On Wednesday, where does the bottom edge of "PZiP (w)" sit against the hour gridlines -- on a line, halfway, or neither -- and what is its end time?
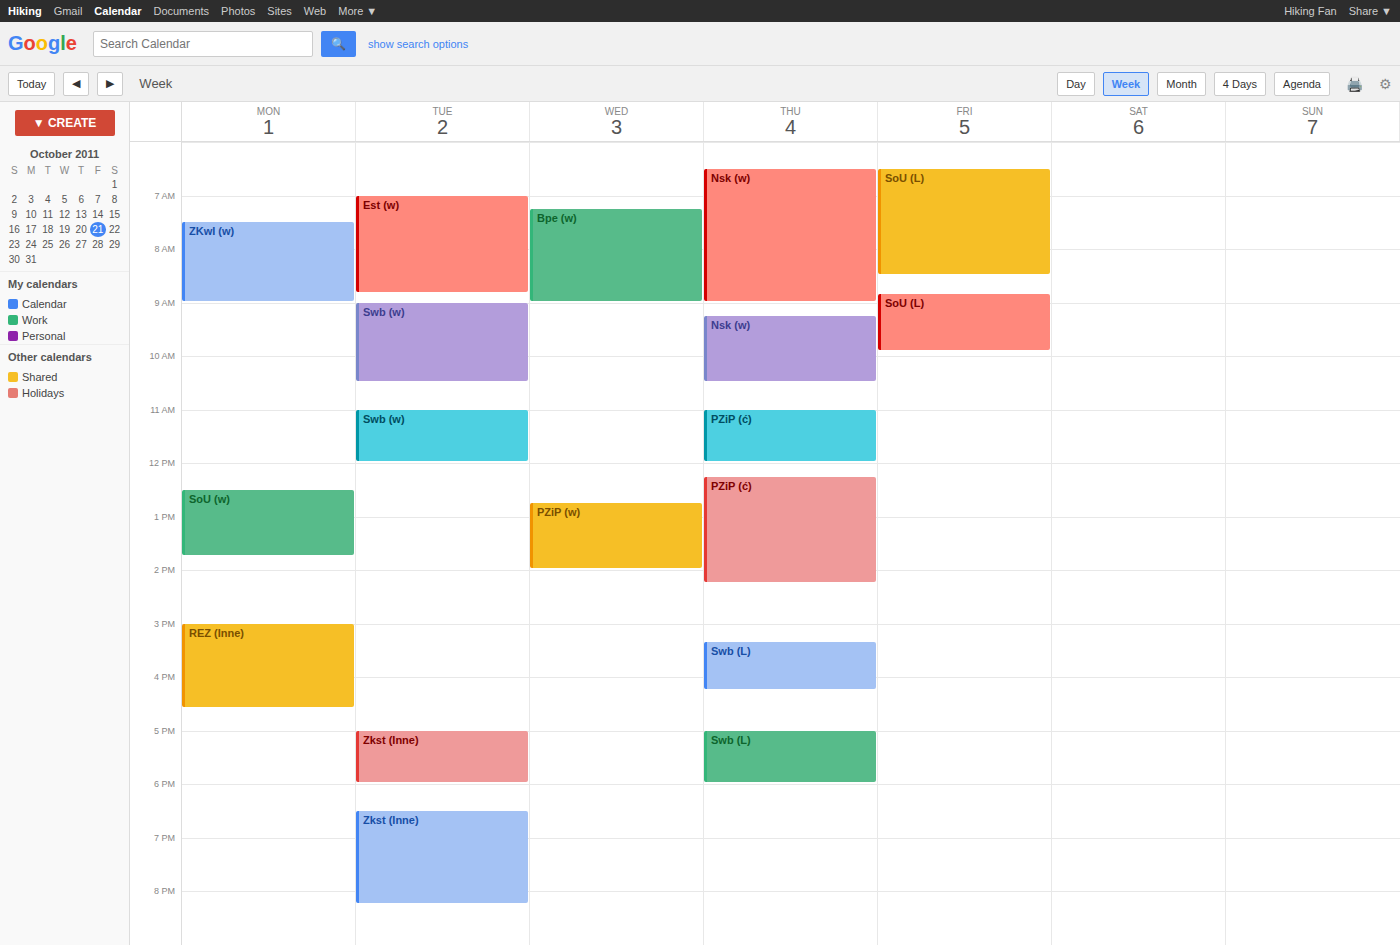
2:00 PM -- exactly on the 2 PM line.